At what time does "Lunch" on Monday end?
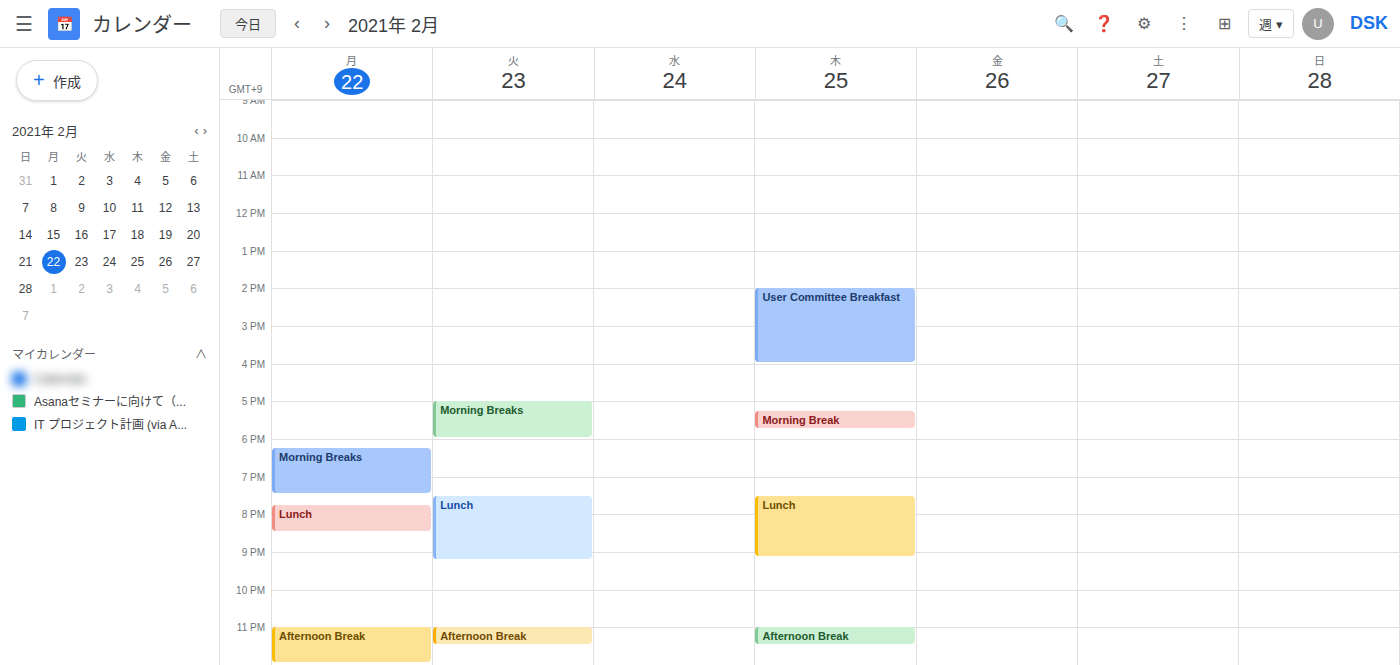
20:30